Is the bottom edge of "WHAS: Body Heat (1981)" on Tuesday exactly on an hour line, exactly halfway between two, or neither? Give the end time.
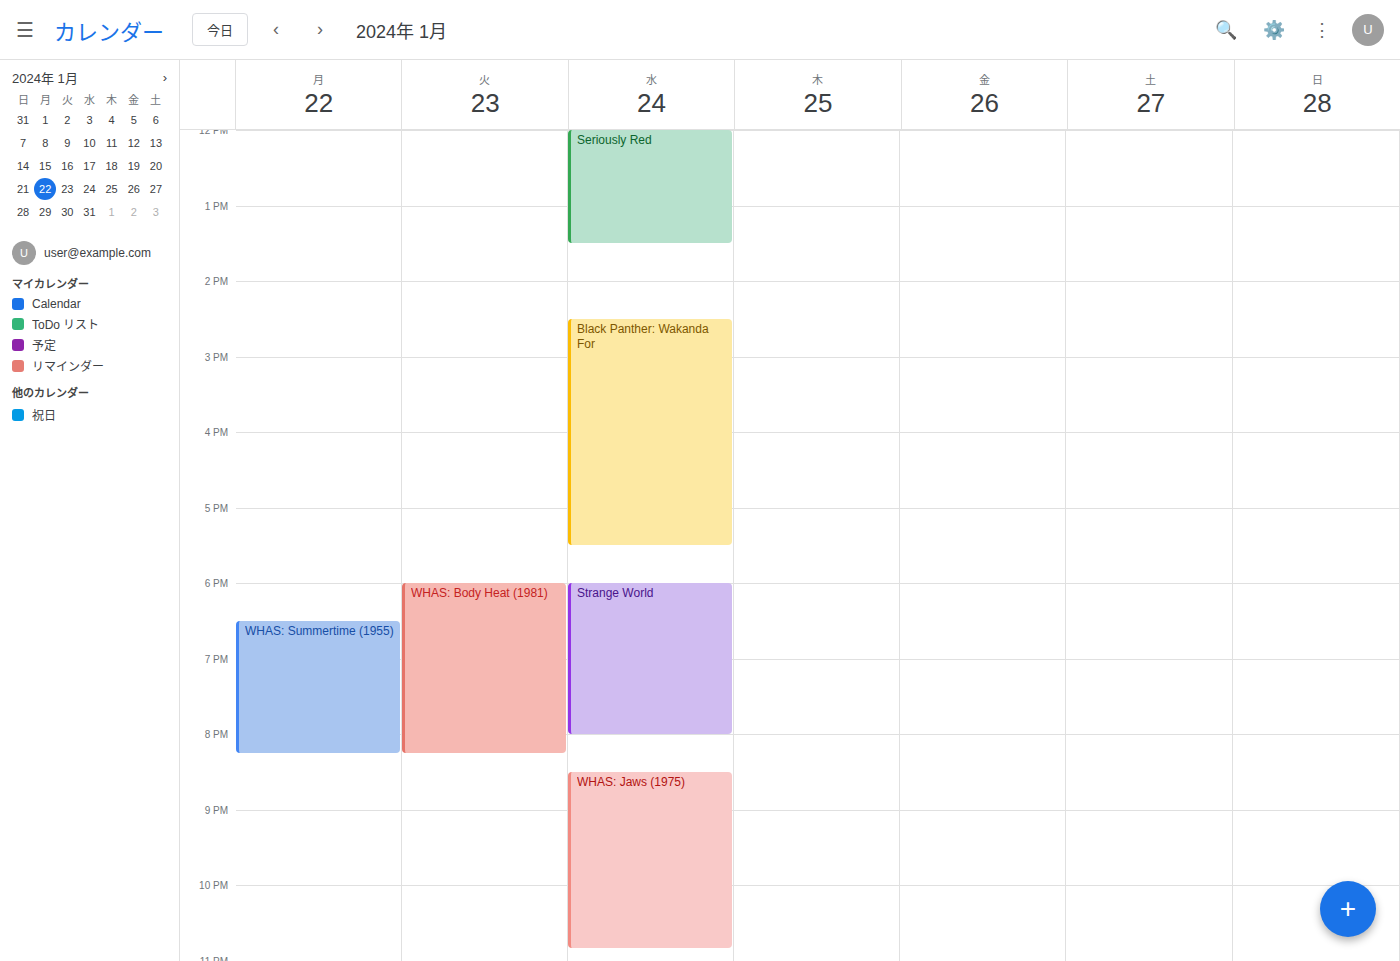
20:15 -- neither: a quarter of the way from the 20:00 line to the 21:00 line.